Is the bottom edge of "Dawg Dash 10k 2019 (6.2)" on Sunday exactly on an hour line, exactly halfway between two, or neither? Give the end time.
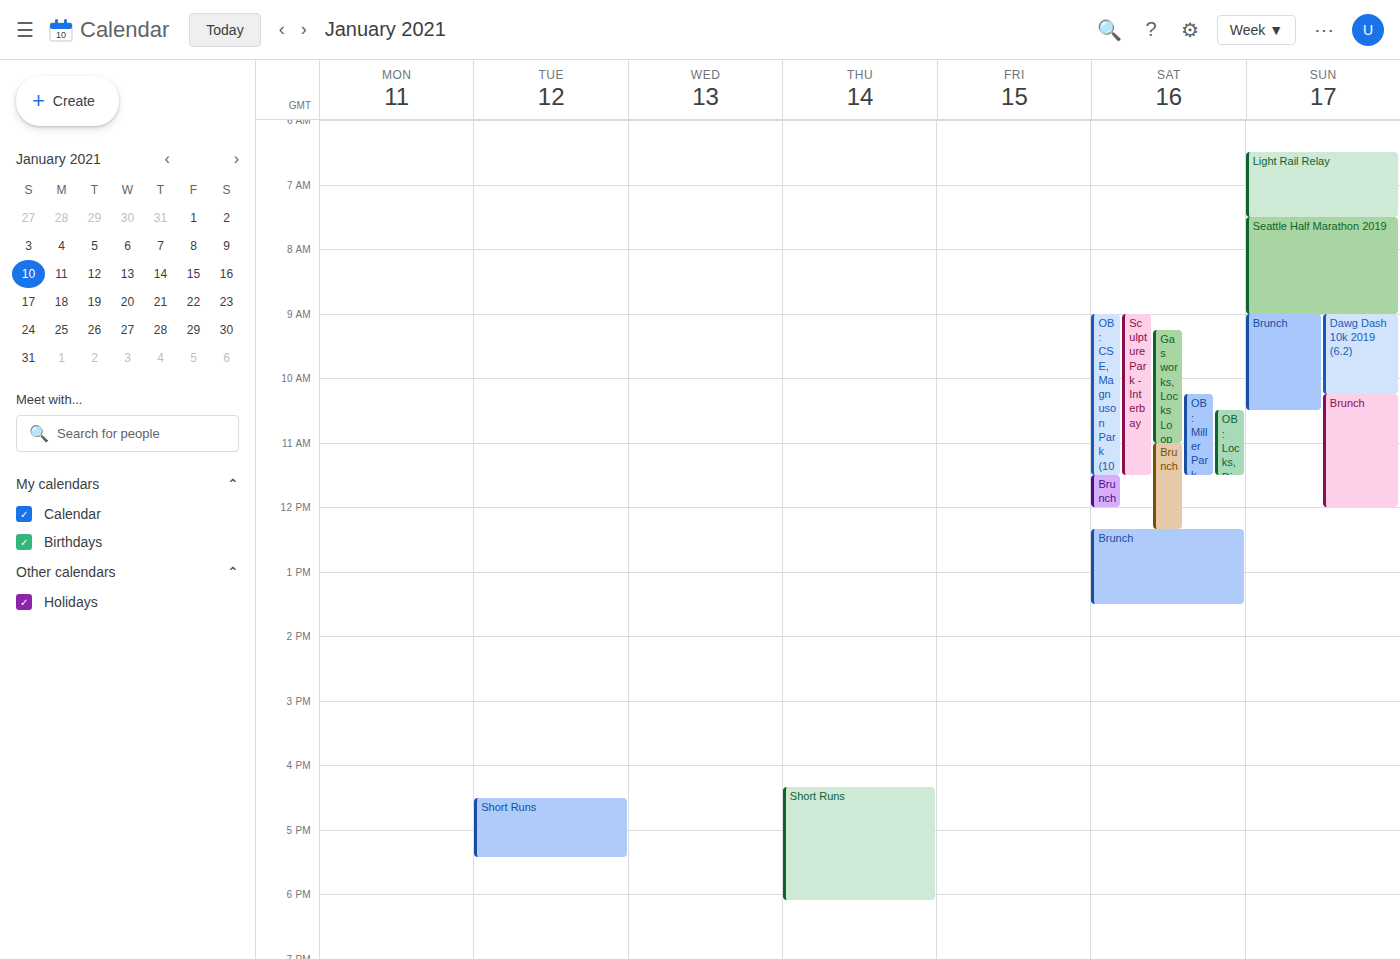
10:15 AM -- neither: a quarter of the way from the 10 AM line to the 11 AM line.